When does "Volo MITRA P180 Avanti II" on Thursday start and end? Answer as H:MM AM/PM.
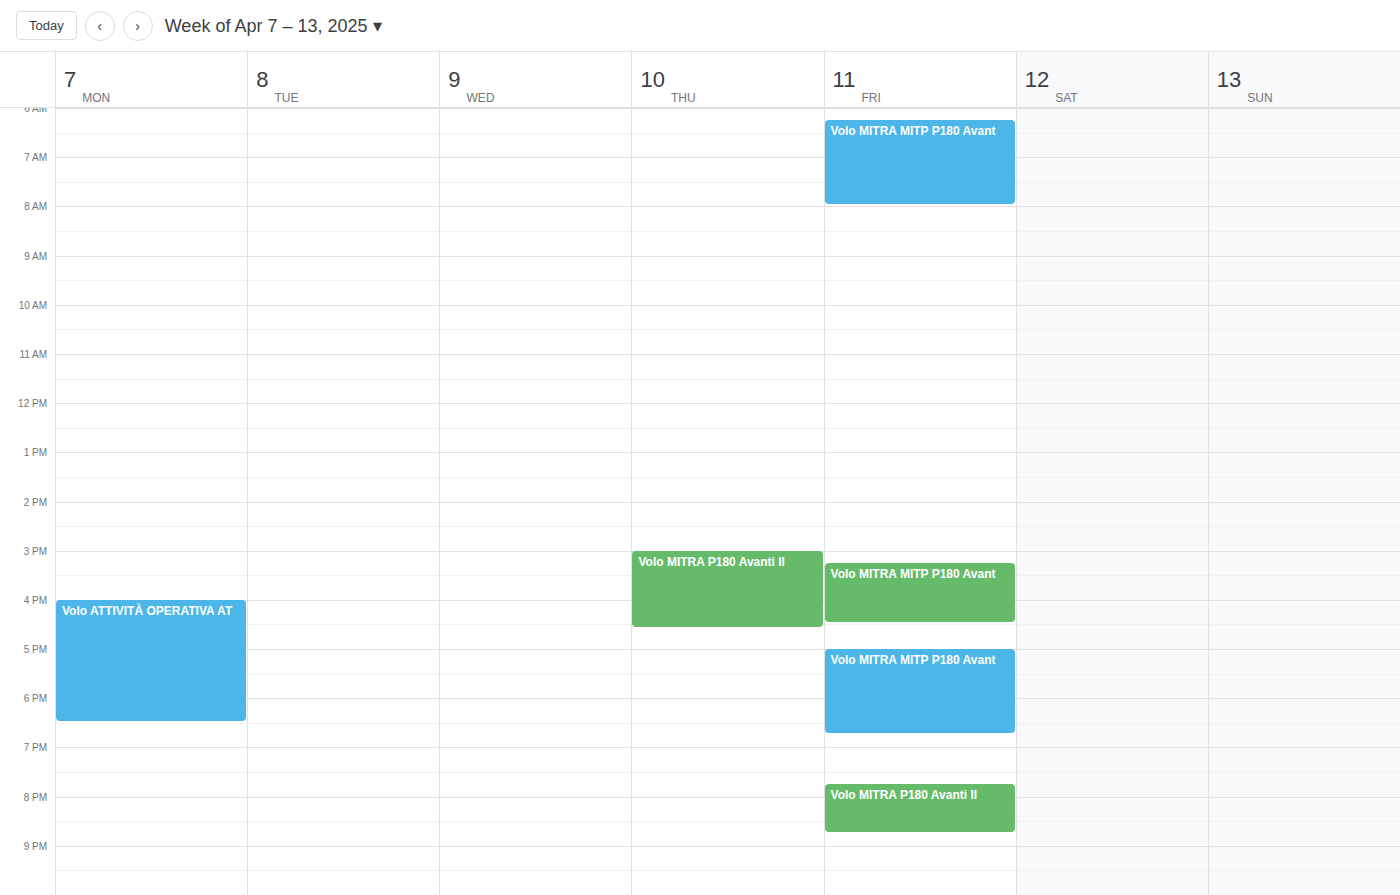
3:00 PM to 4:35 PM